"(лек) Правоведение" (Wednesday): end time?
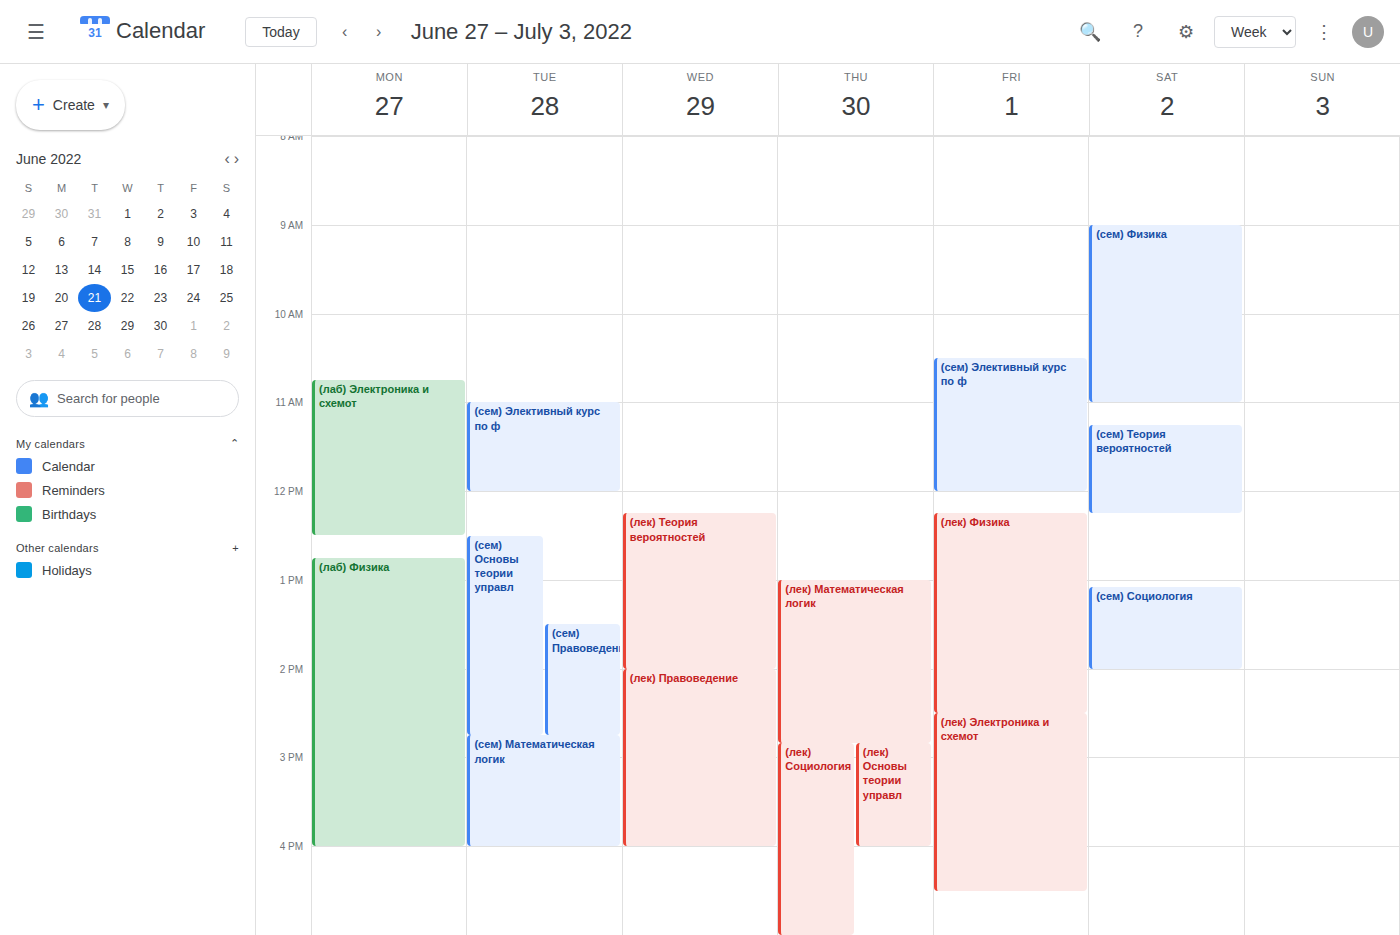
4:00 PM